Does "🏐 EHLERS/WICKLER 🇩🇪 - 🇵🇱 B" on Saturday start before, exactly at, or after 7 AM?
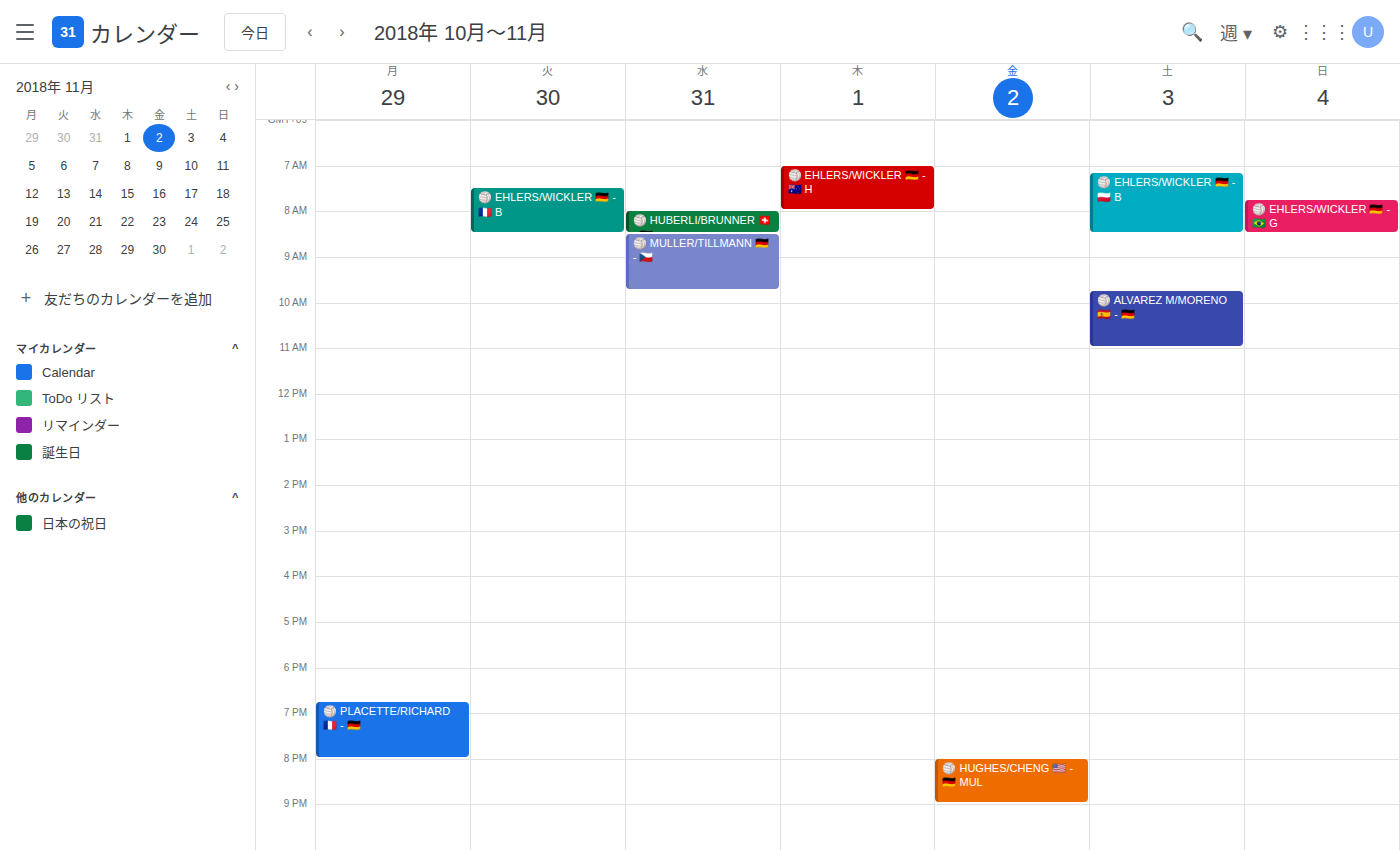
7:10 AM -- after 7 AM, 10 minutes below the 7 AM line.